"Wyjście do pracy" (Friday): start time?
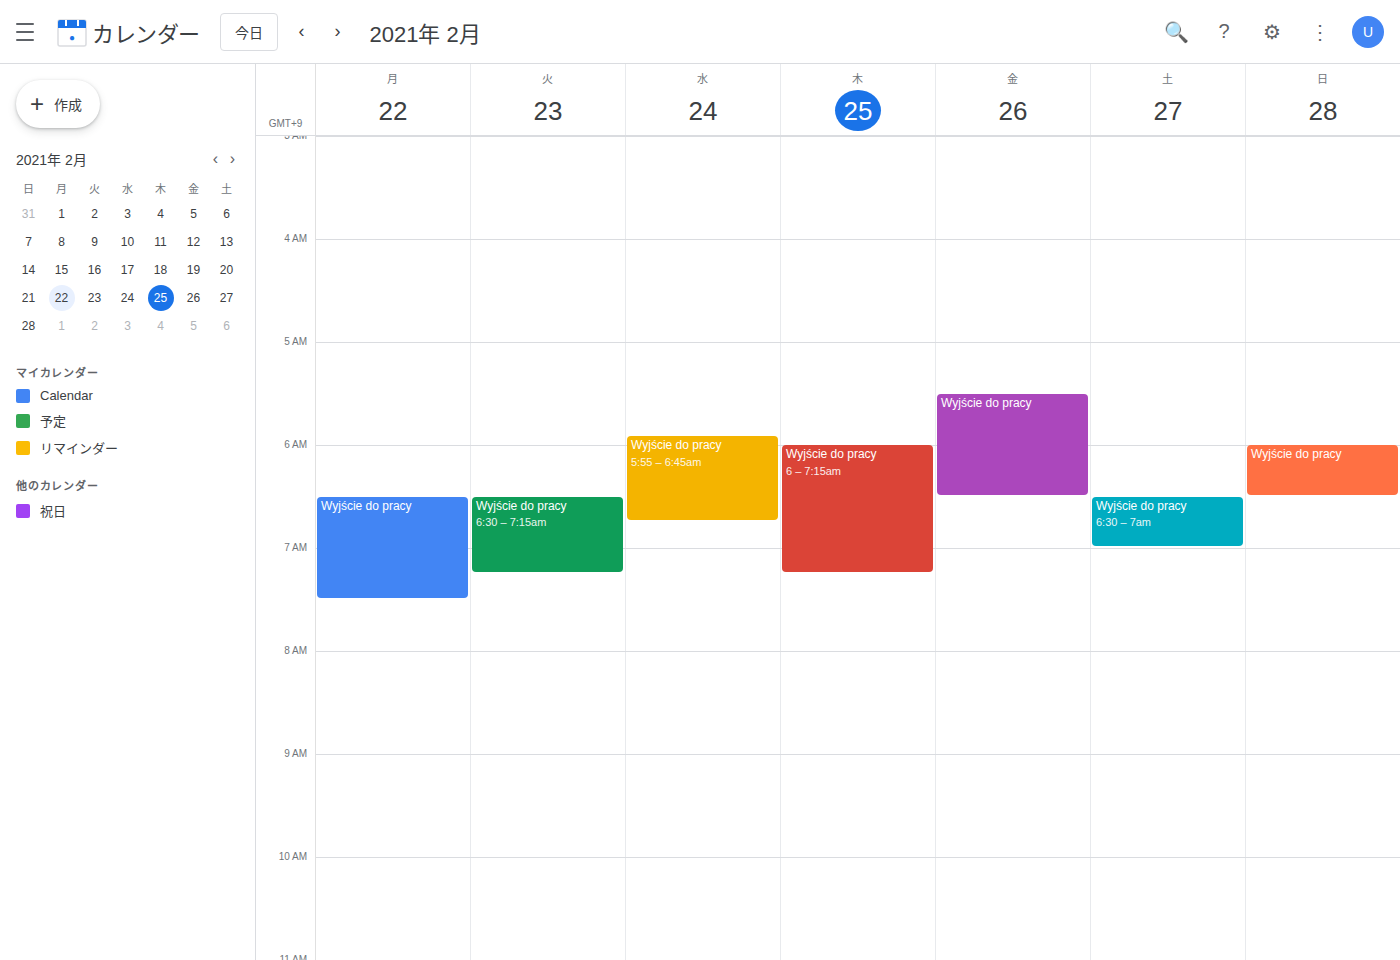
5:30 AM